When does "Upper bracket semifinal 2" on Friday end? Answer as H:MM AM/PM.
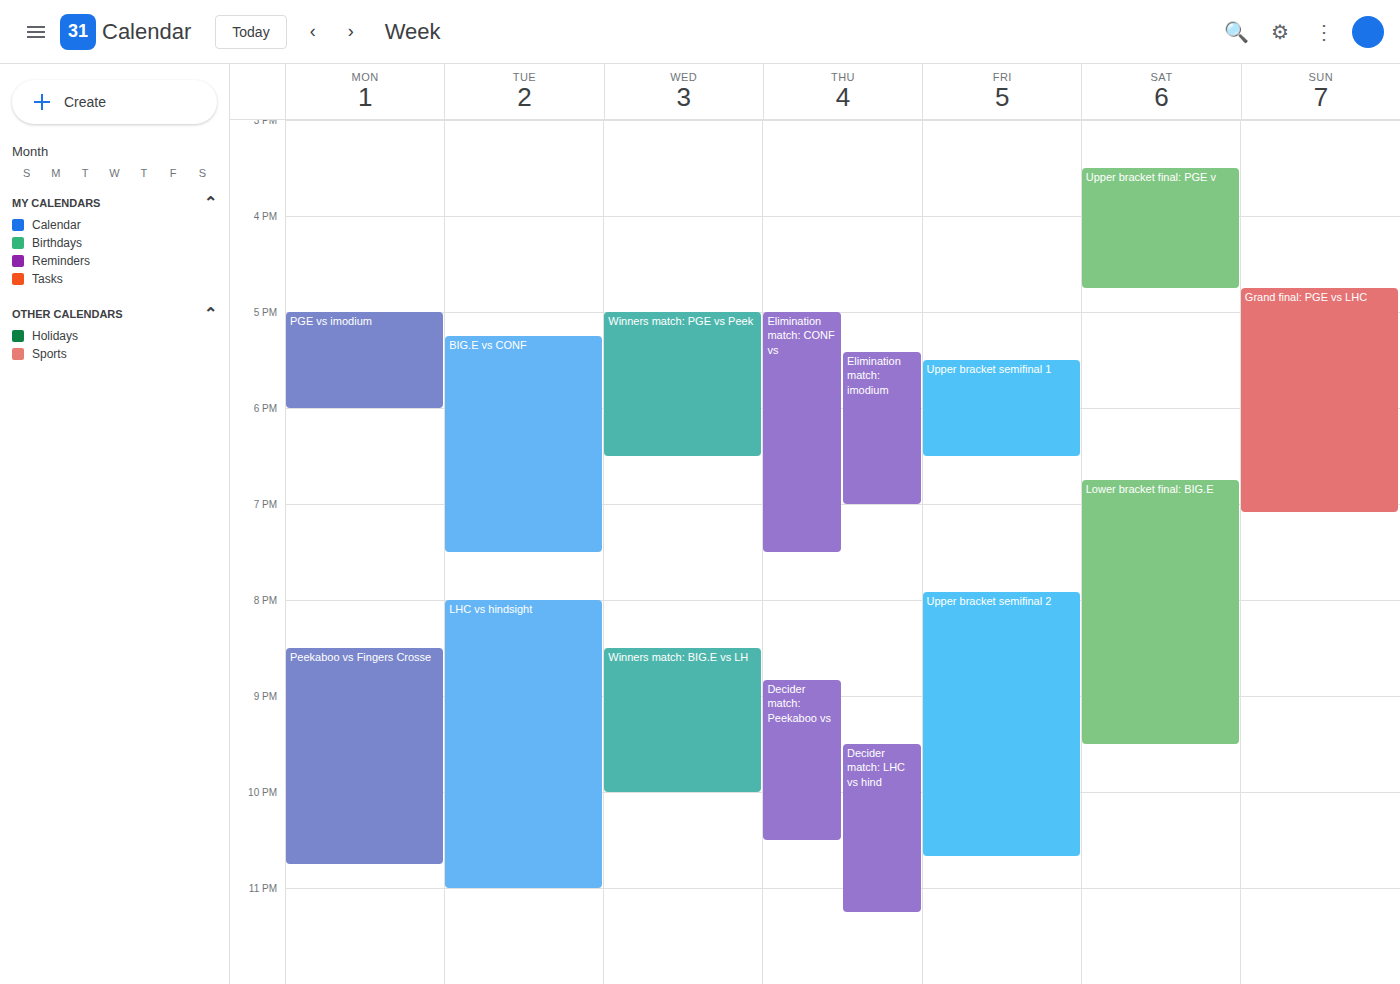
10:40 PM